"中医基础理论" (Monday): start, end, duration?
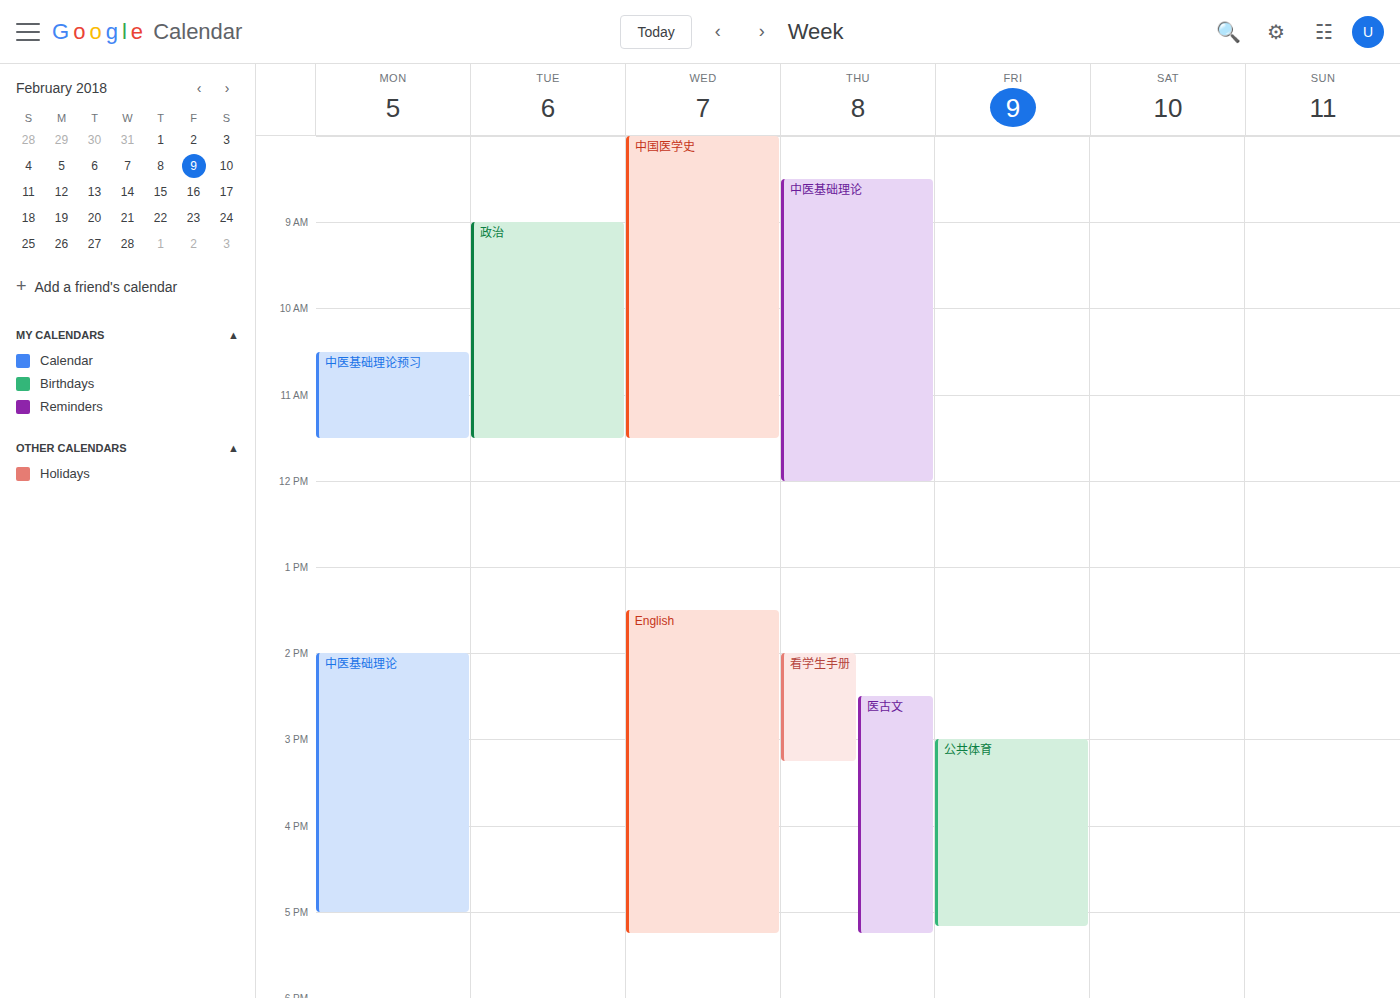
2:00 PM to 5:00 PM, 3 hours